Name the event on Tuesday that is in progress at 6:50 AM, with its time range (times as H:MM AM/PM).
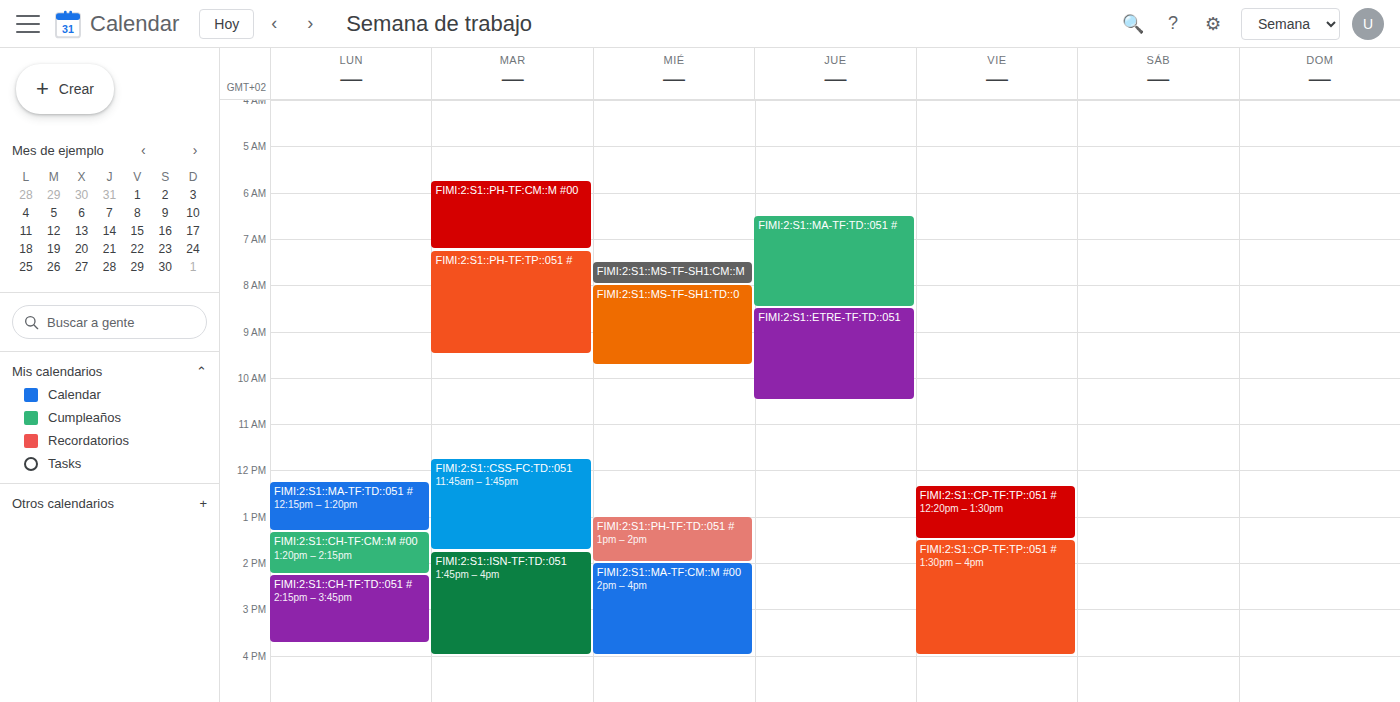
"FIMI:2:S1::PH-TF:CM::M #00", 5:45 AM to 7:15 AM